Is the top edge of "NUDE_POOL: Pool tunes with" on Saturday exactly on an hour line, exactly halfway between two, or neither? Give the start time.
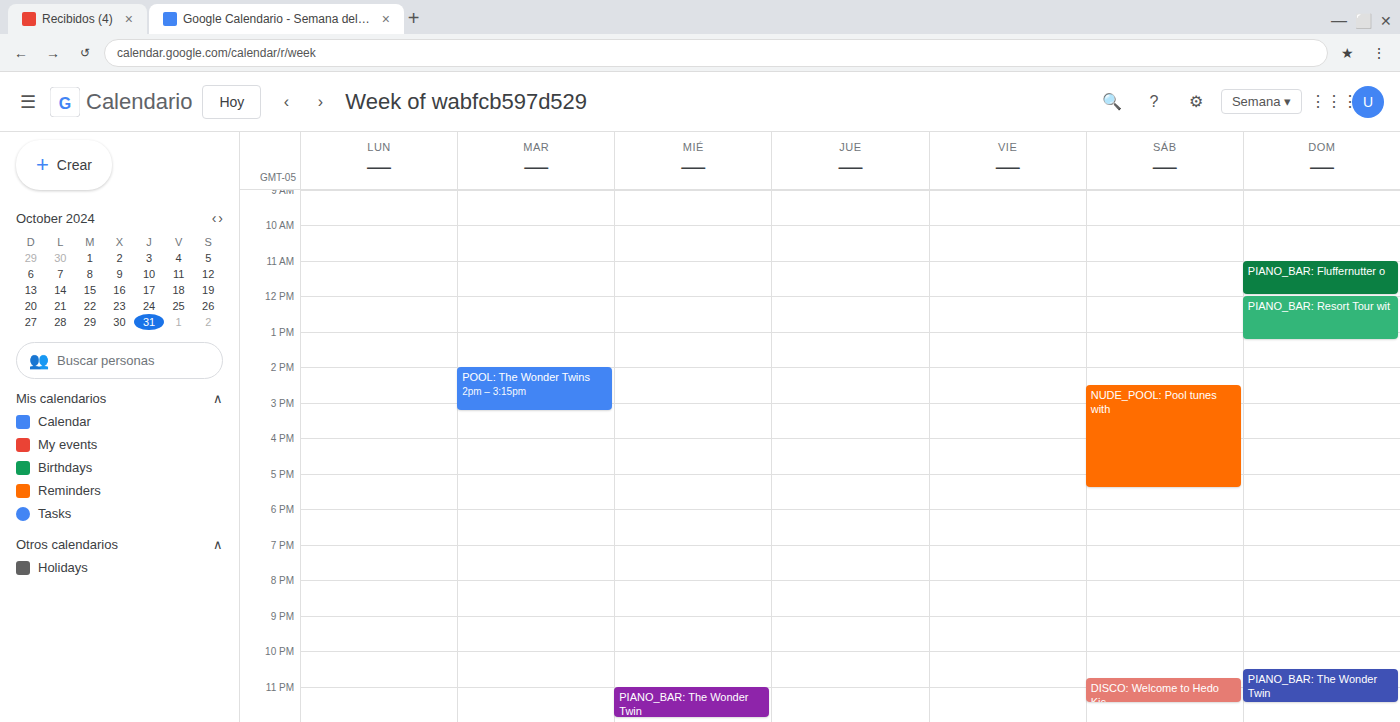
2:30 PM -- halfway between the 2 PM and 3 PM lines.